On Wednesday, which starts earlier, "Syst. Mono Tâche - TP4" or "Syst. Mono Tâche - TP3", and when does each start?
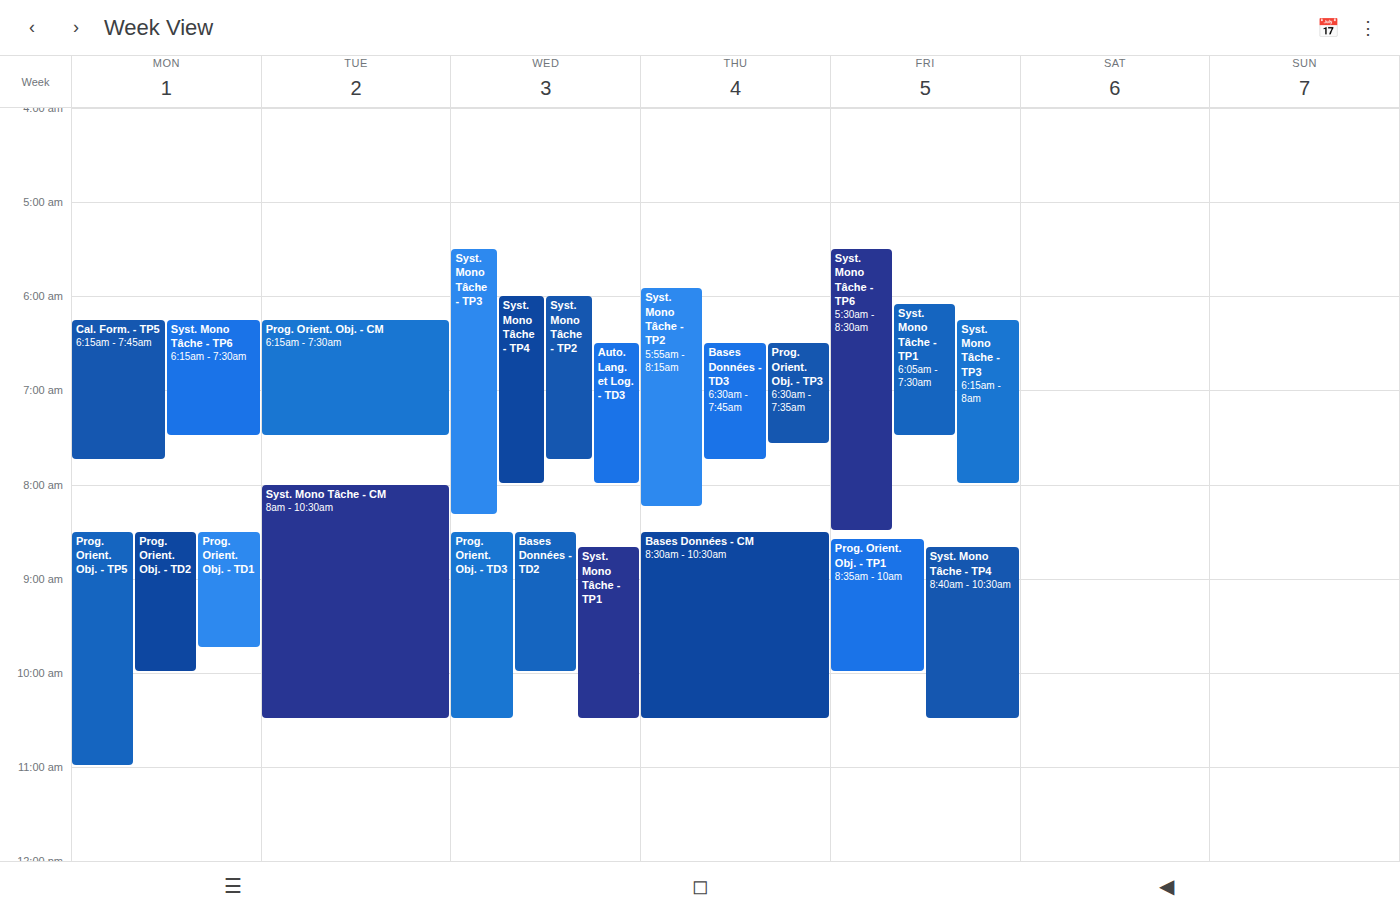
"Syst. Mono Tâche - TP3" 5:30 AM; "Syst. Mono Tâche - TP4" 6:00 AM.